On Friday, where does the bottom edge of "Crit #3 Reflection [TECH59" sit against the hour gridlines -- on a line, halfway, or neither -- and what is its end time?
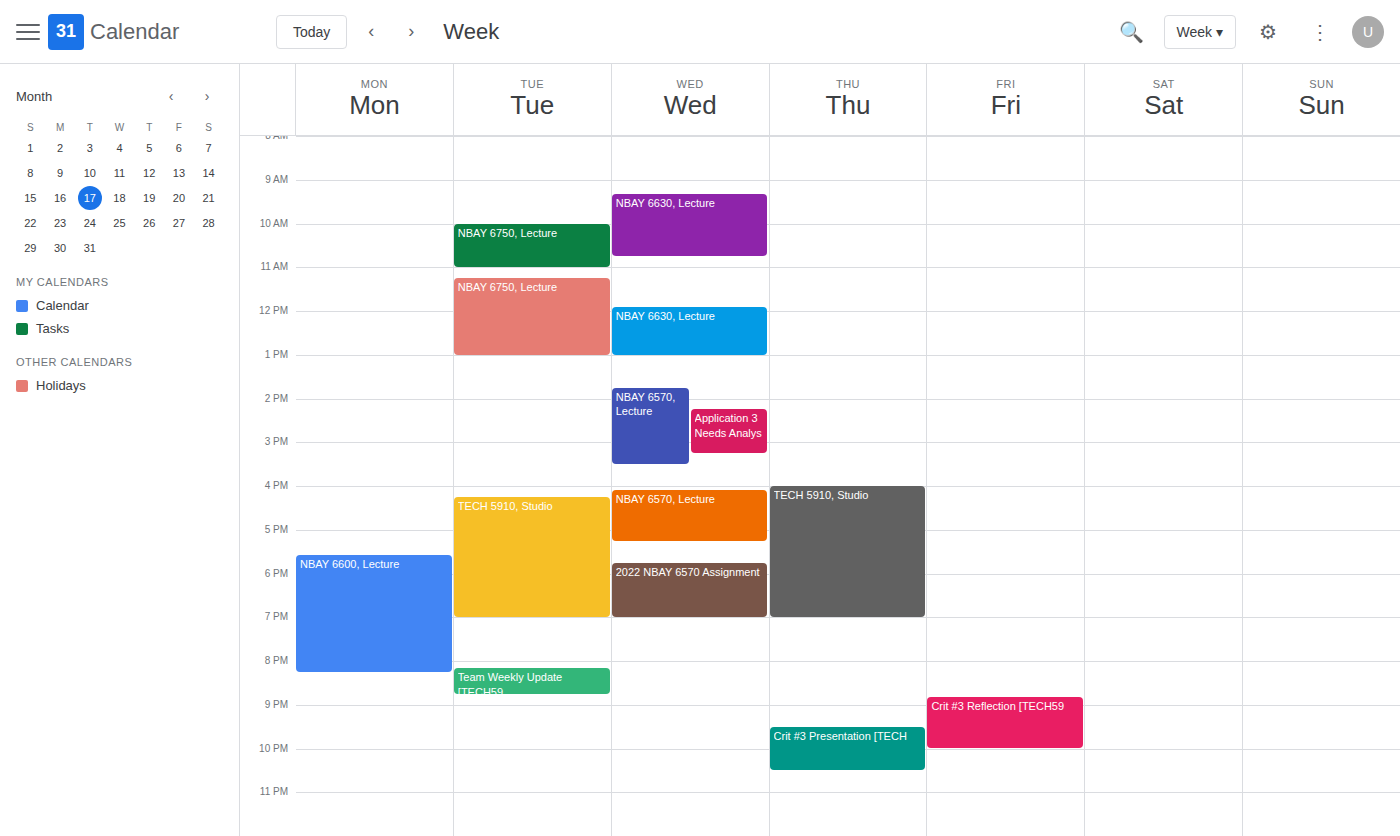
10:00 PM -- exactly on the 10 PM line.